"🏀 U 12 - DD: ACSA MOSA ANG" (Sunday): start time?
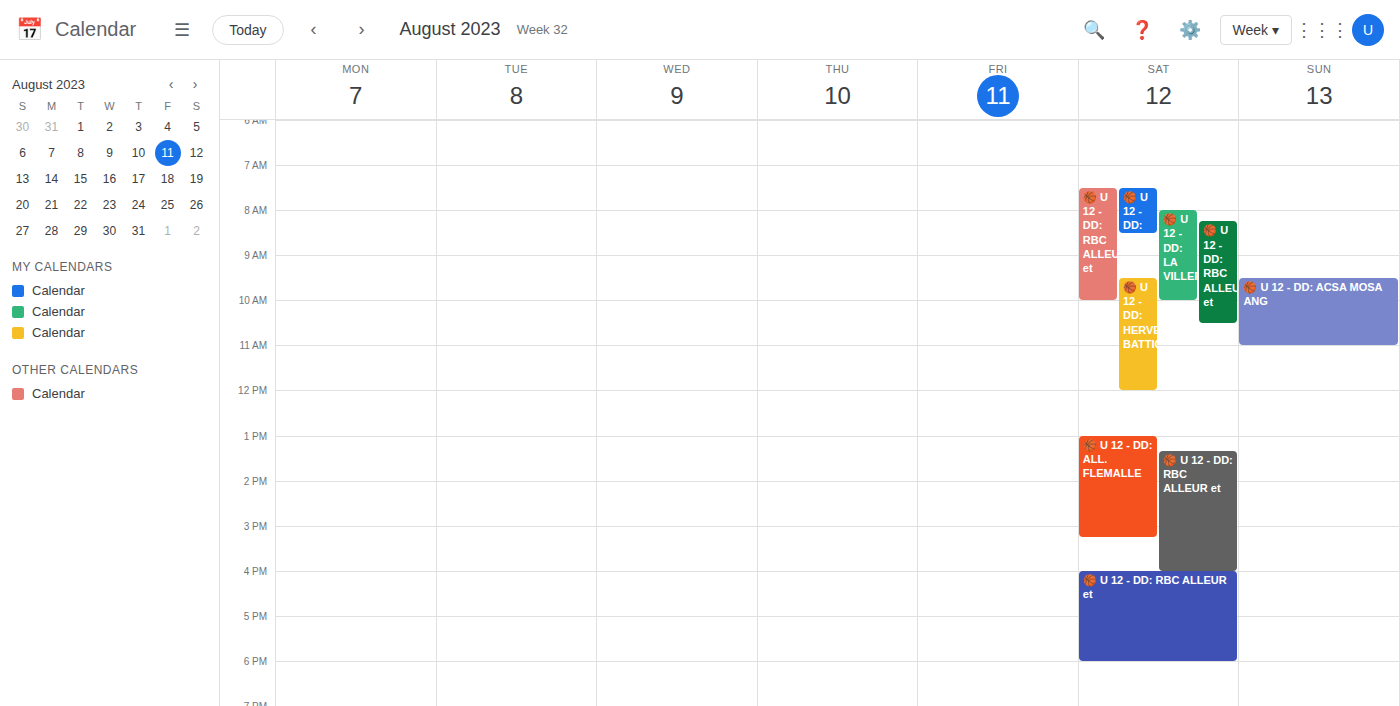
9:30 AM